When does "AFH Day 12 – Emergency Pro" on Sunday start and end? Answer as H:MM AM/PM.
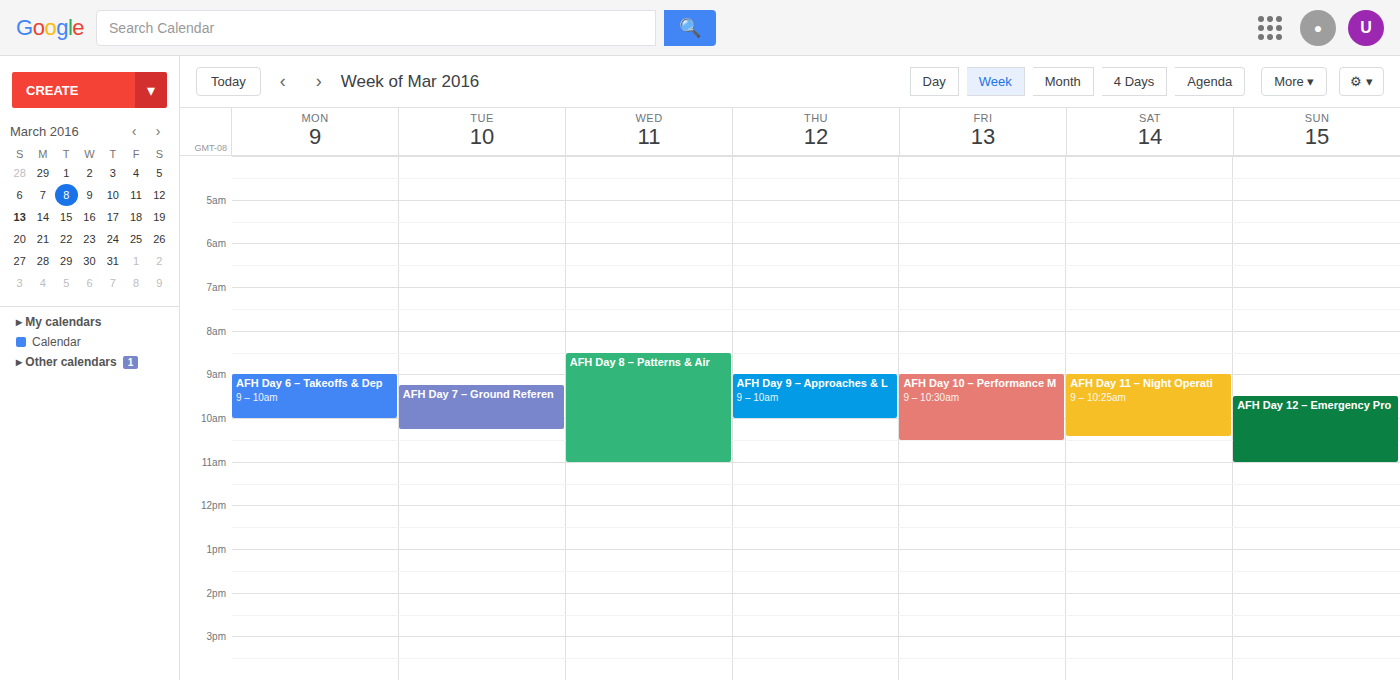
9:30 AM to 11:00 AM